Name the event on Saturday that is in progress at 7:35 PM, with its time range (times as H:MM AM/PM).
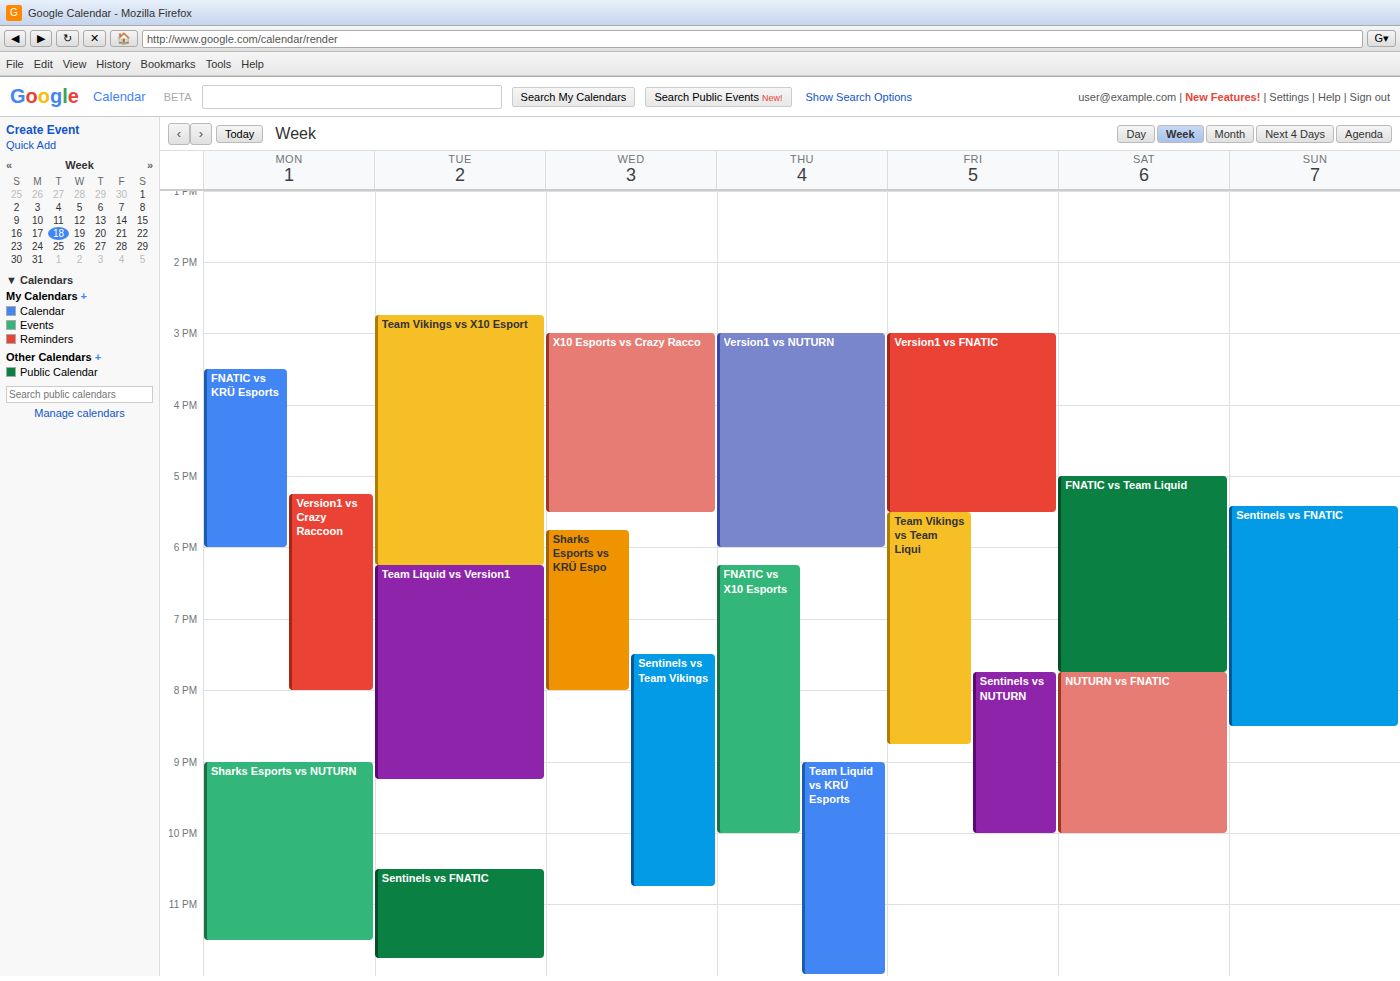
"FNATIC vs Team Liquid", 5:00 PM to 7:45 PM